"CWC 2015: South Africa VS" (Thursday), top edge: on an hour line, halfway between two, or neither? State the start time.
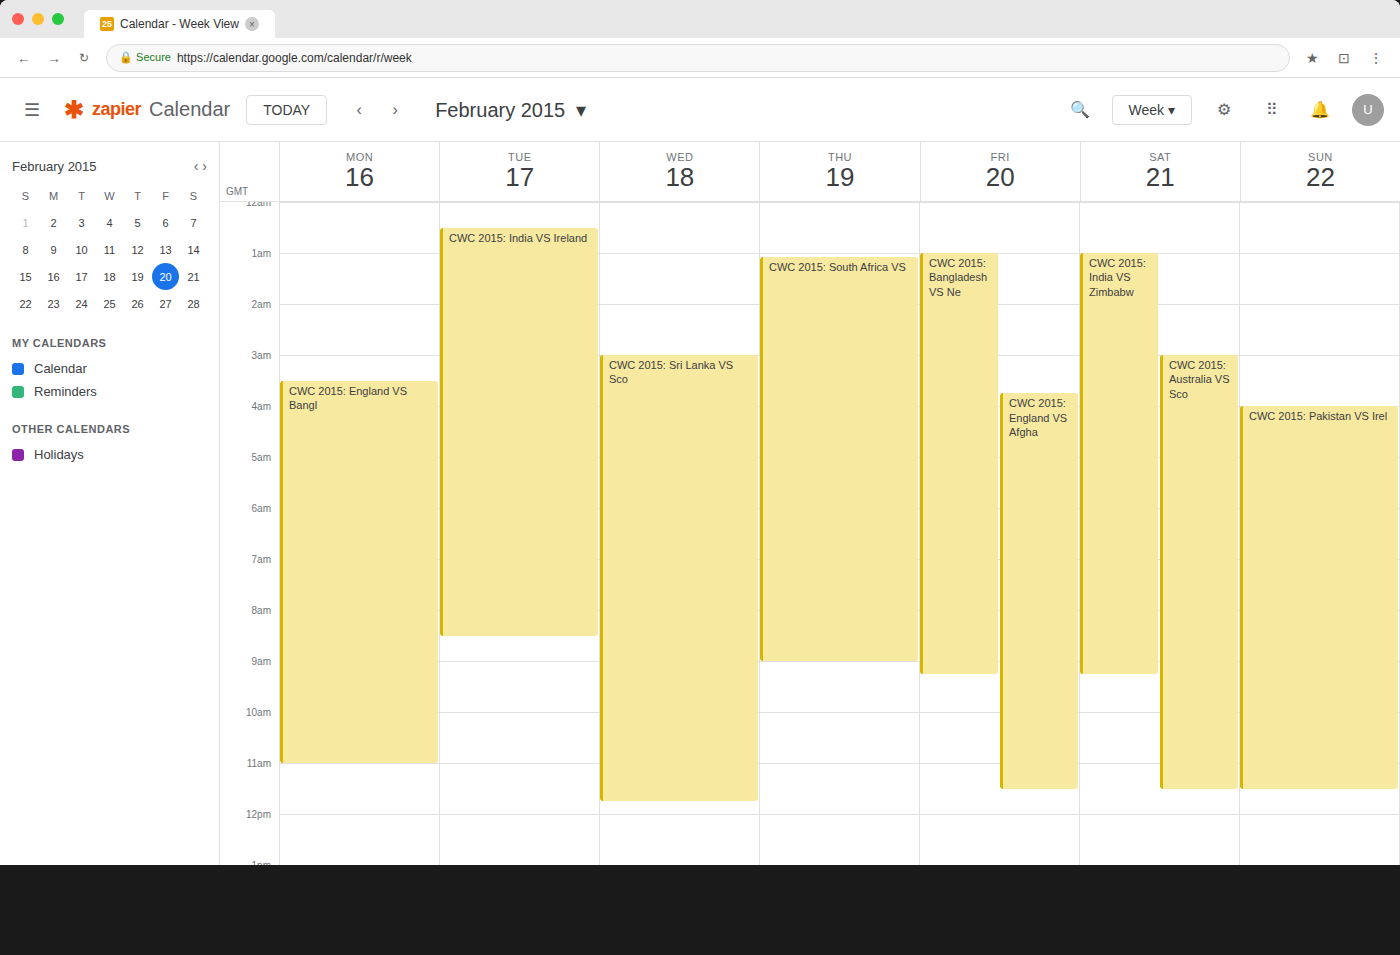
1:05 AM -- neither: 5 minutes below the 1 AM line and 55 minutes above the 2 AM line.